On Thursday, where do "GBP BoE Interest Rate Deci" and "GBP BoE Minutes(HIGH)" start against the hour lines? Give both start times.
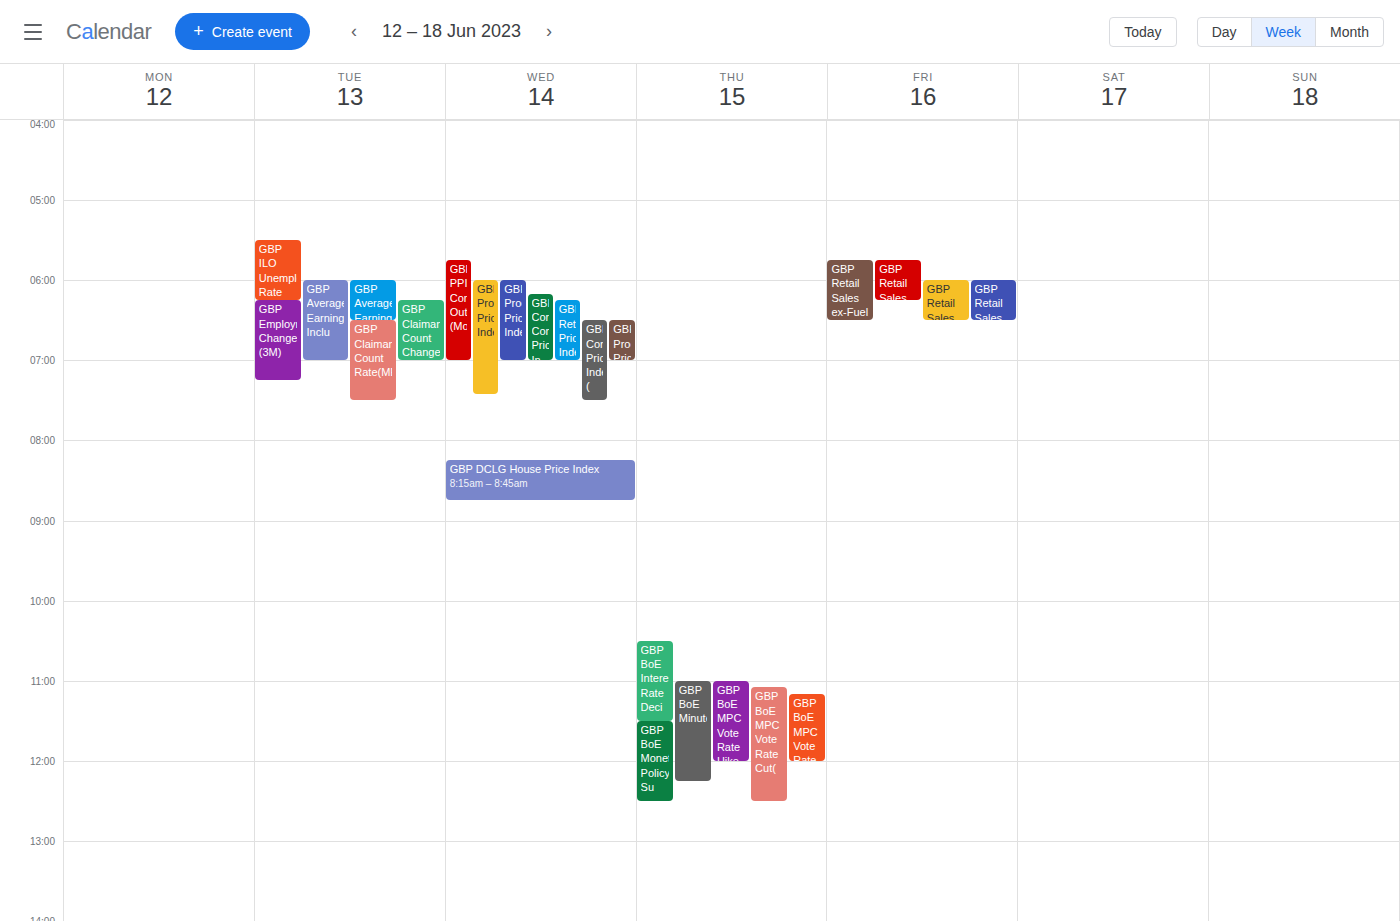
"GBP BoE Interest Rate Deci": 10:30 AM, halfway between the 10 AM and 11 AM lines. "GBP BoE Minutes(HIGH)": 11:00 AM, exactly on the 11 AM line.